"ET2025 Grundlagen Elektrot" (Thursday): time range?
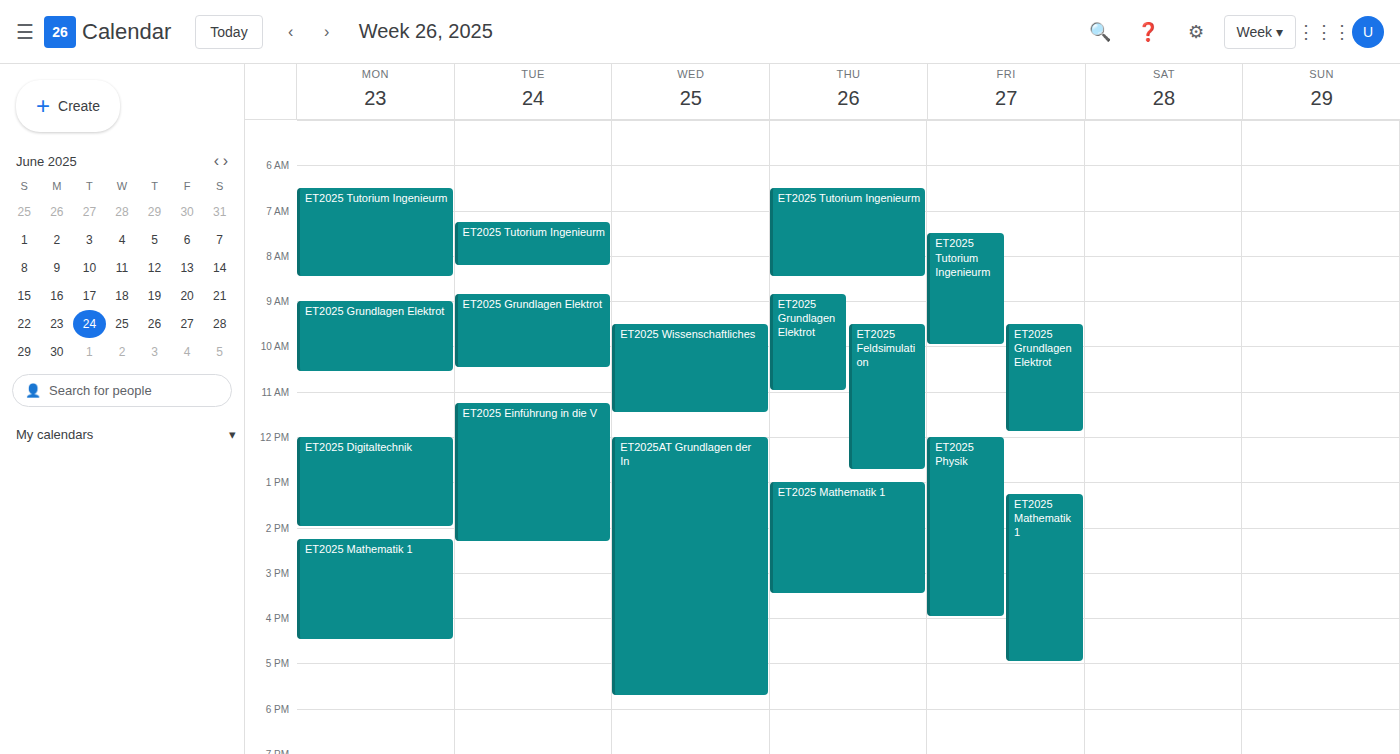
8:50 AM to 11:00 AM